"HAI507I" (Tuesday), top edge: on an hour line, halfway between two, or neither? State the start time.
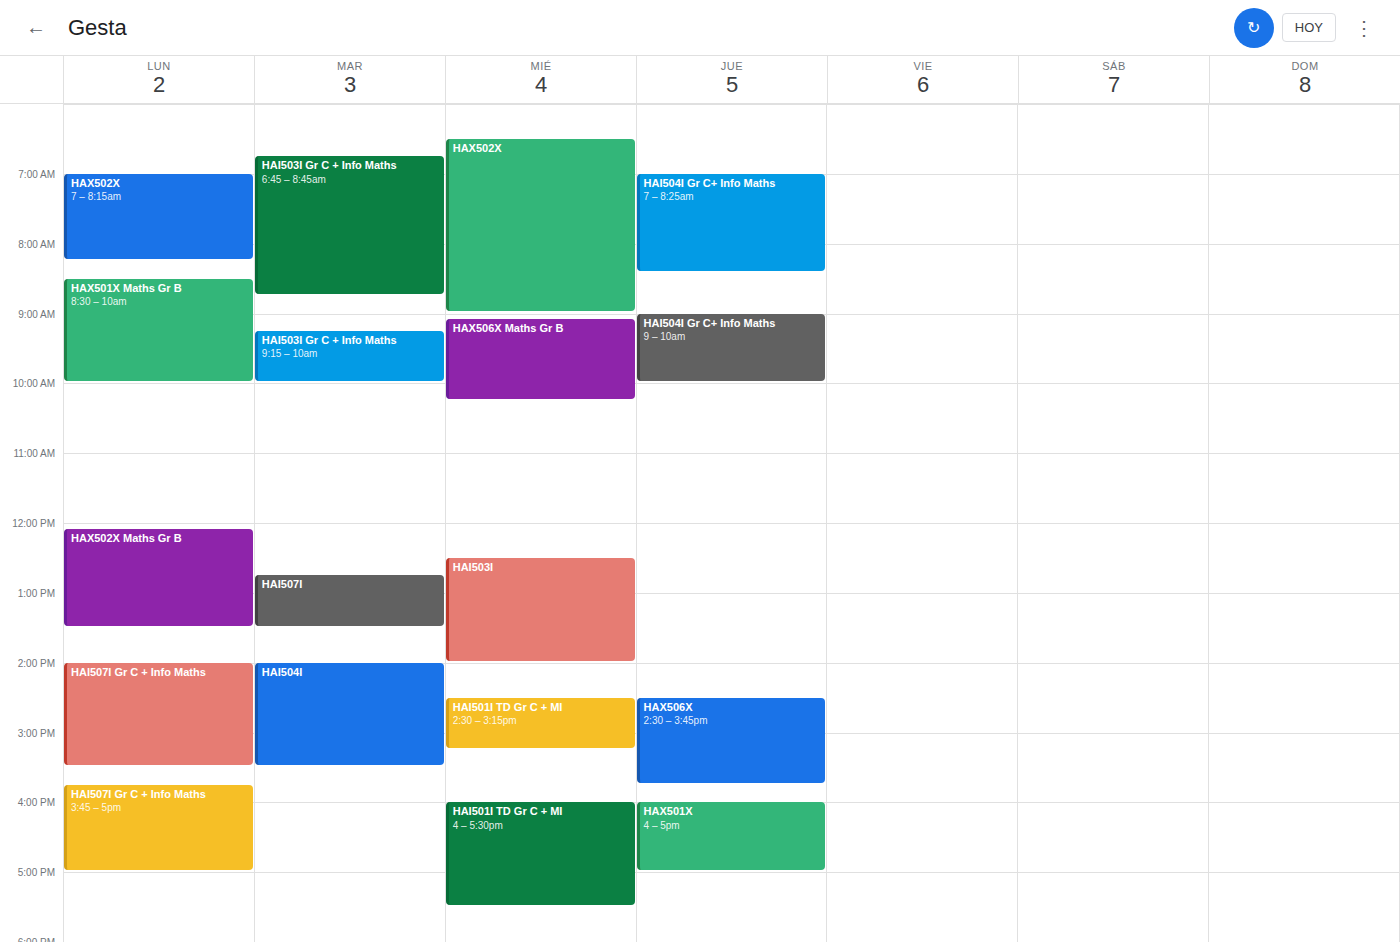
12:45 PM -- neither: three quarters of the way from the 12 PM line to the 1 PM line.